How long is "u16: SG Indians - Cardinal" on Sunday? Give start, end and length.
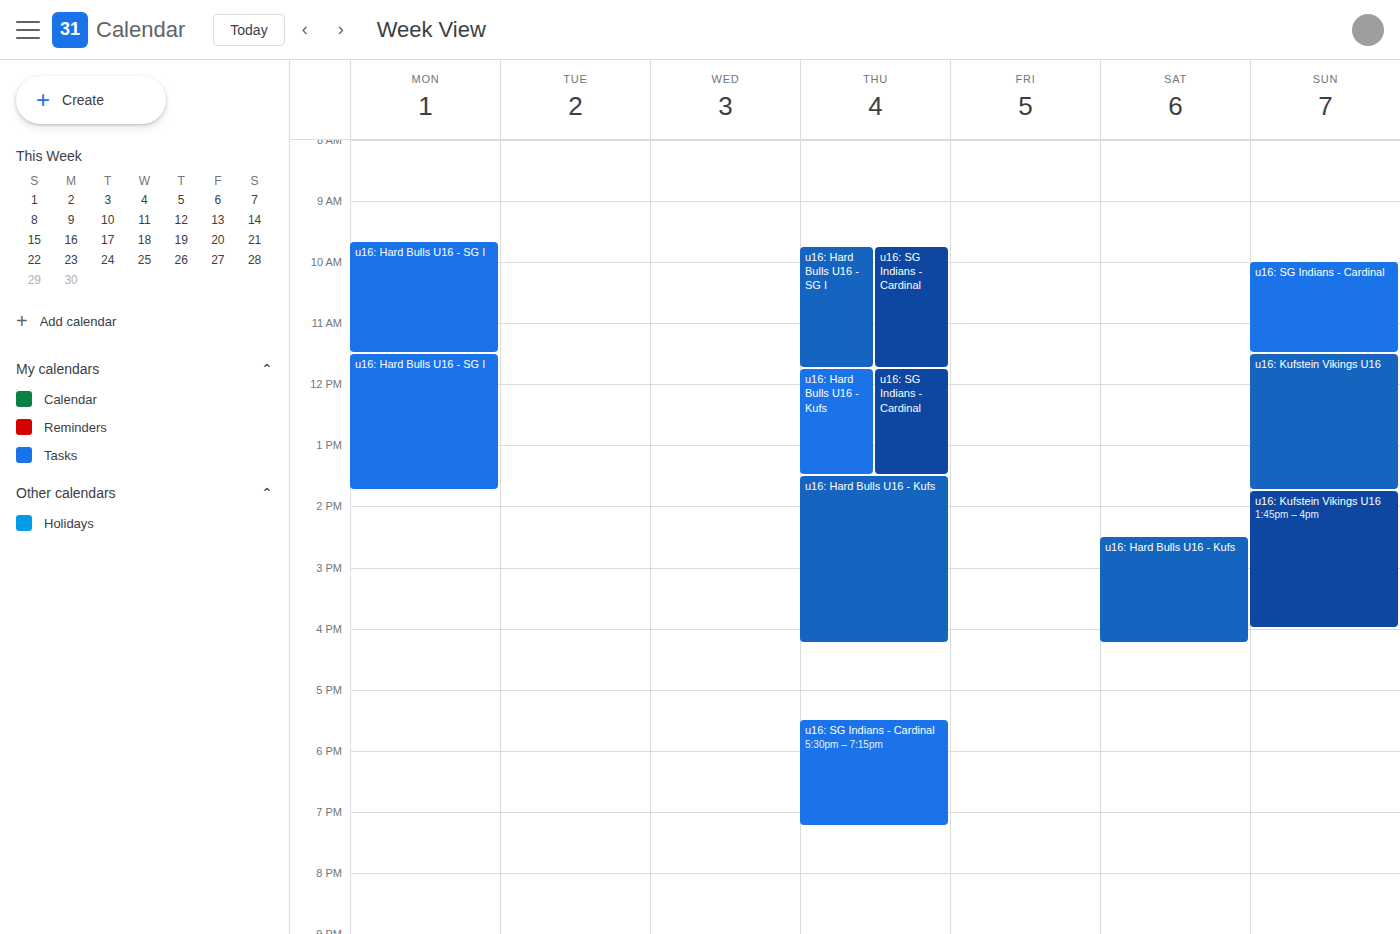
10:00 AM to 11:30 AM, 1 hour 30 minutes